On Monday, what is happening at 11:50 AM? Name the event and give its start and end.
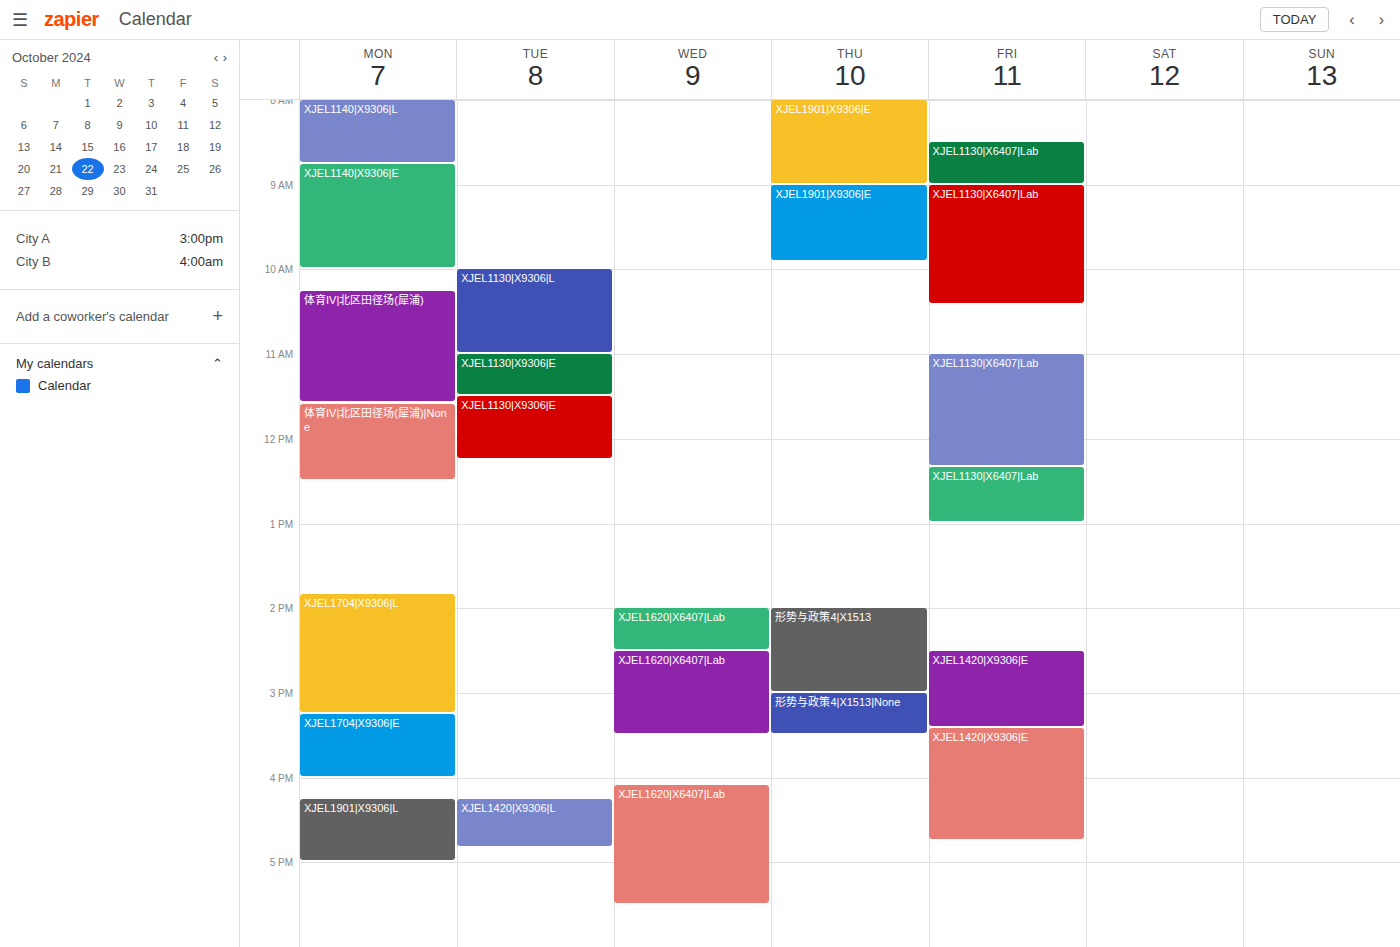
"体育IV|北区田径场(犀浦)|None", 11:35 AM to 12:30 PM